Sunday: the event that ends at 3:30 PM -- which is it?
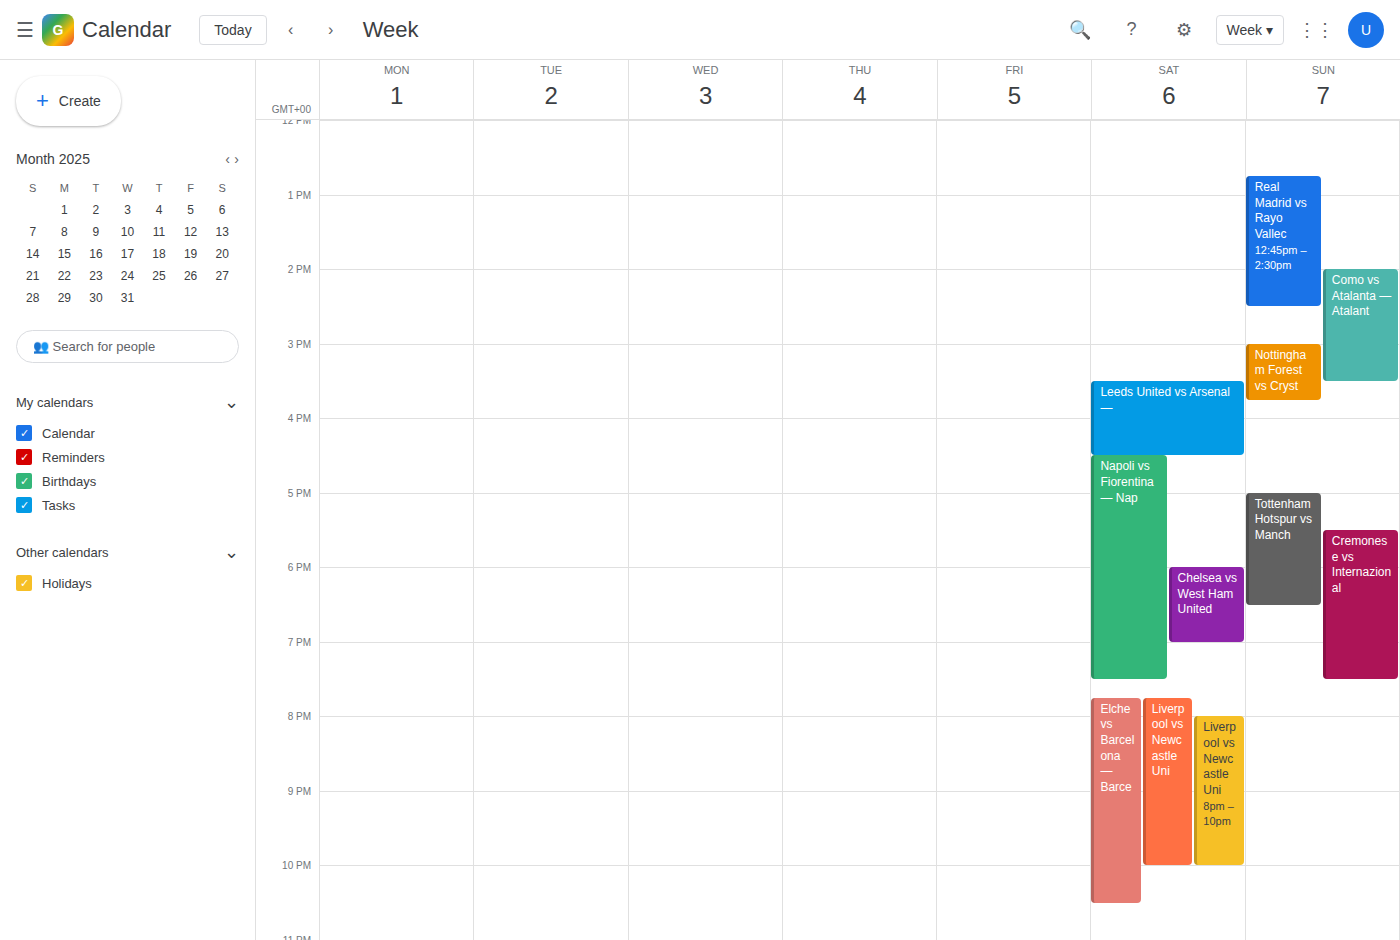
"Como vs Atalanta — Atalant"